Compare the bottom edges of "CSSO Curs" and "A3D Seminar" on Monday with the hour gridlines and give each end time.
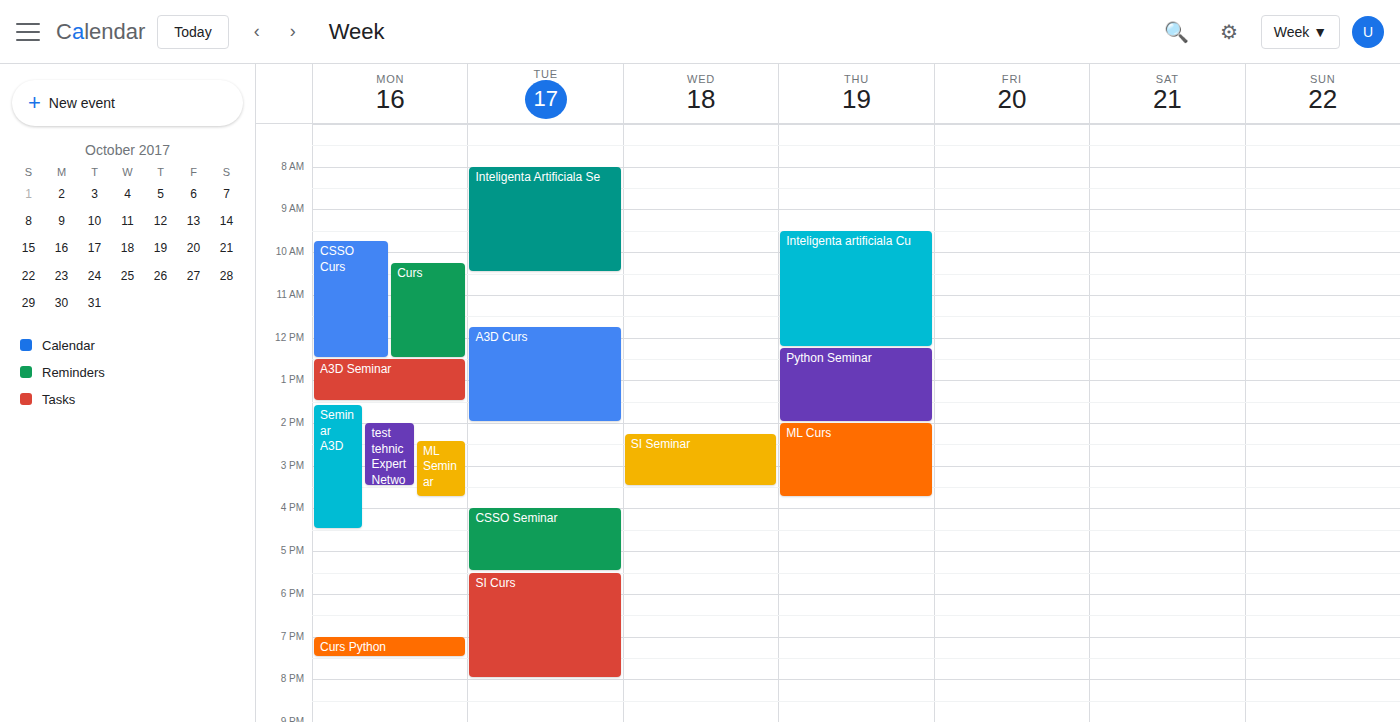
"CSSO Curs": 12:30, halfway between the 12:00 and 13:00 lines. "A3D Seminar": 13:30, halfway between the 13:00 and 14:00 lines.